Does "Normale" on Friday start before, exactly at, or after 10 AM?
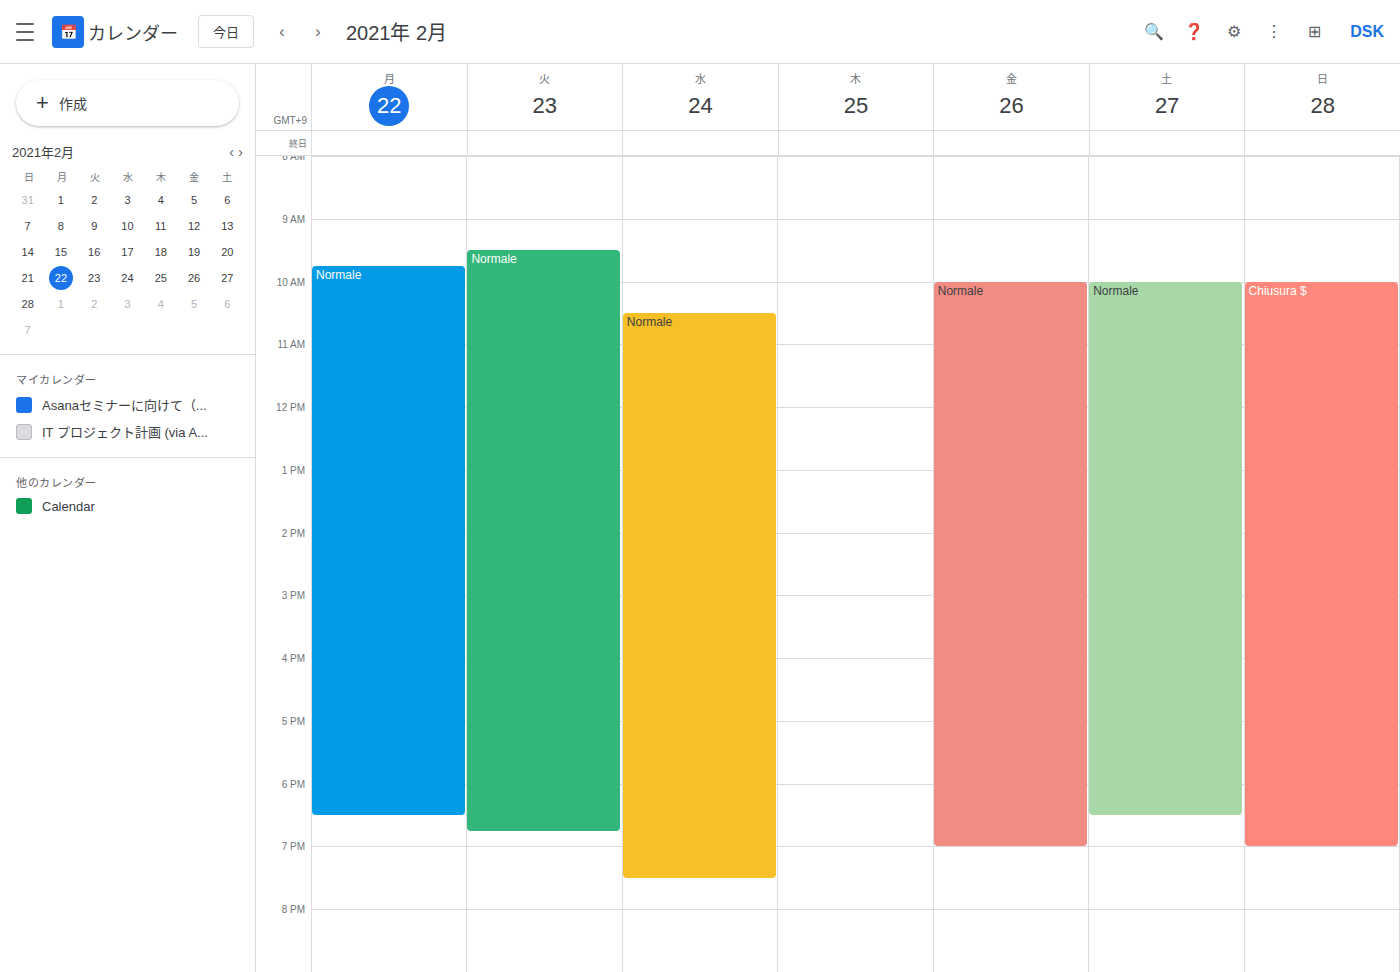
10:00 AM -- exactly at 10 AM, on the 10 AM line.